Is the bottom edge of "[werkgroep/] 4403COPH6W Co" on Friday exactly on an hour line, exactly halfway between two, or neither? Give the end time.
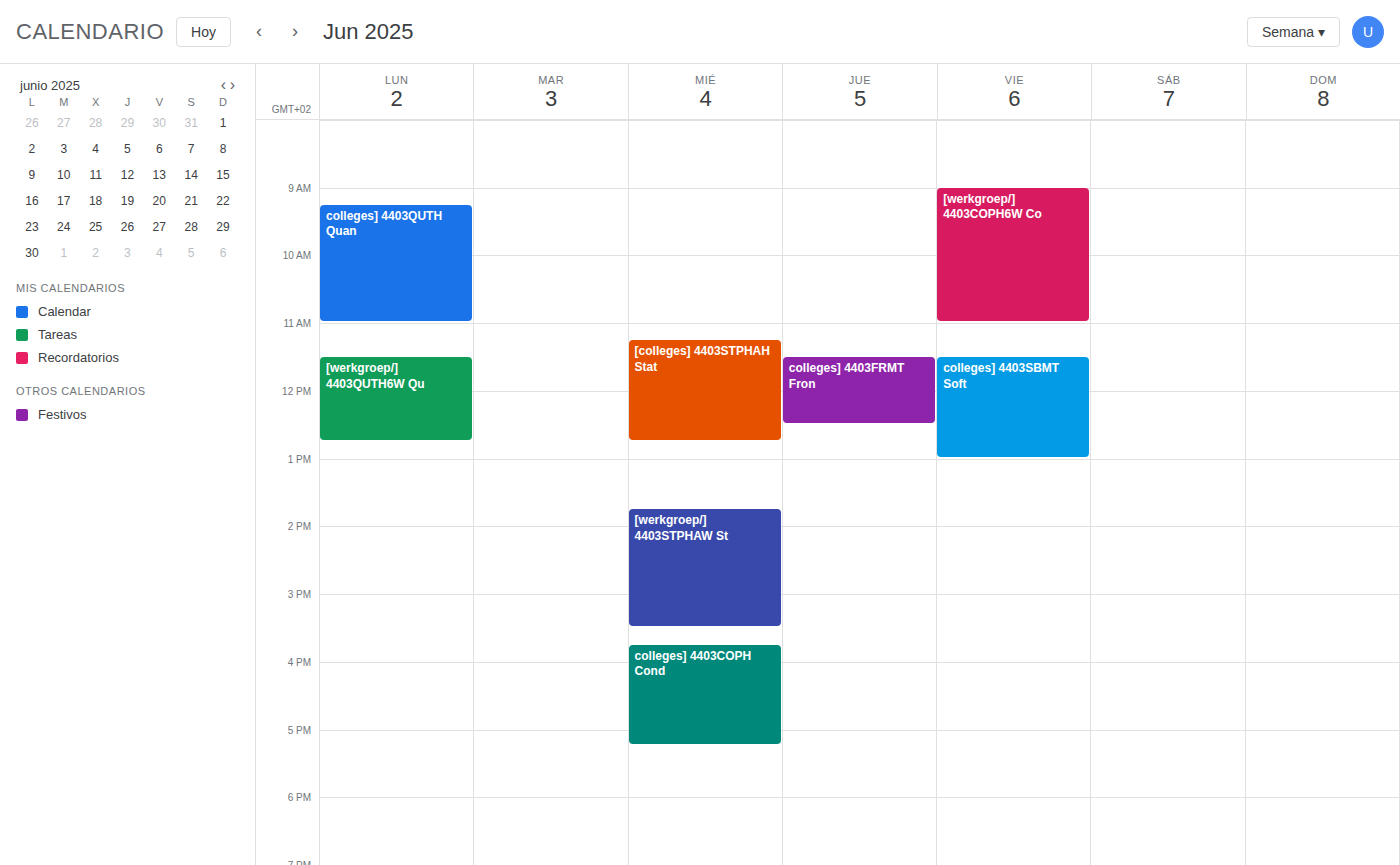
11:00 AM -- exactly on the 11 AM line.